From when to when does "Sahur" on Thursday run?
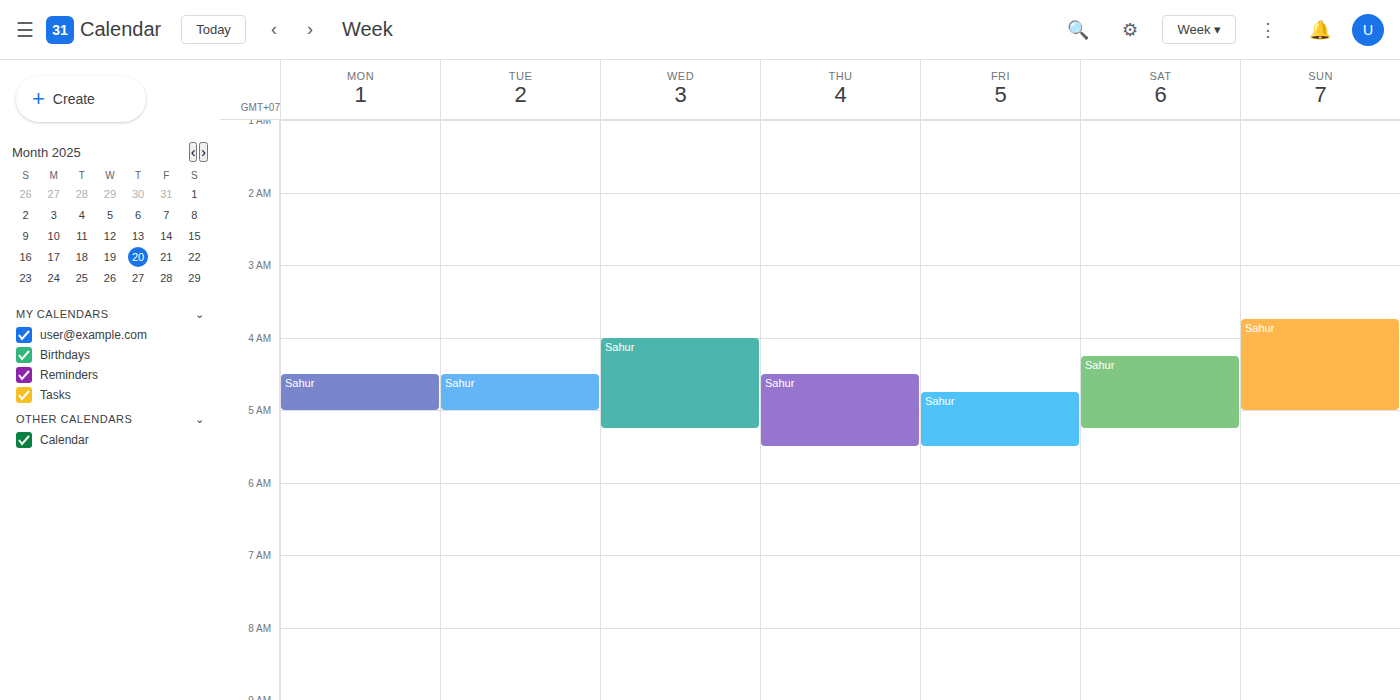
4:30 AM to 5:30 AM